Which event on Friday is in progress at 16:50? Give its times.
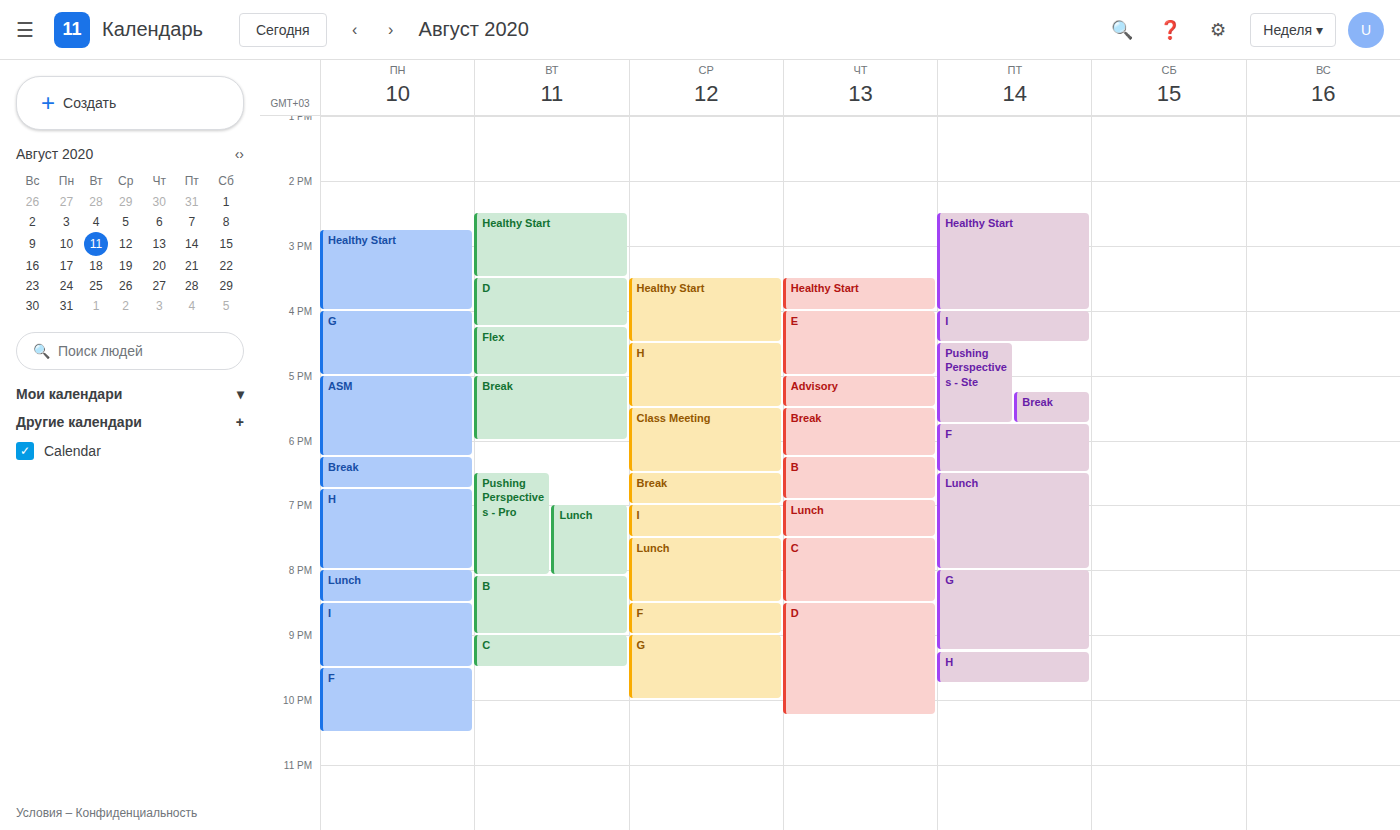
"Pushing Perspectives - Ste", 16:30 to 17:45